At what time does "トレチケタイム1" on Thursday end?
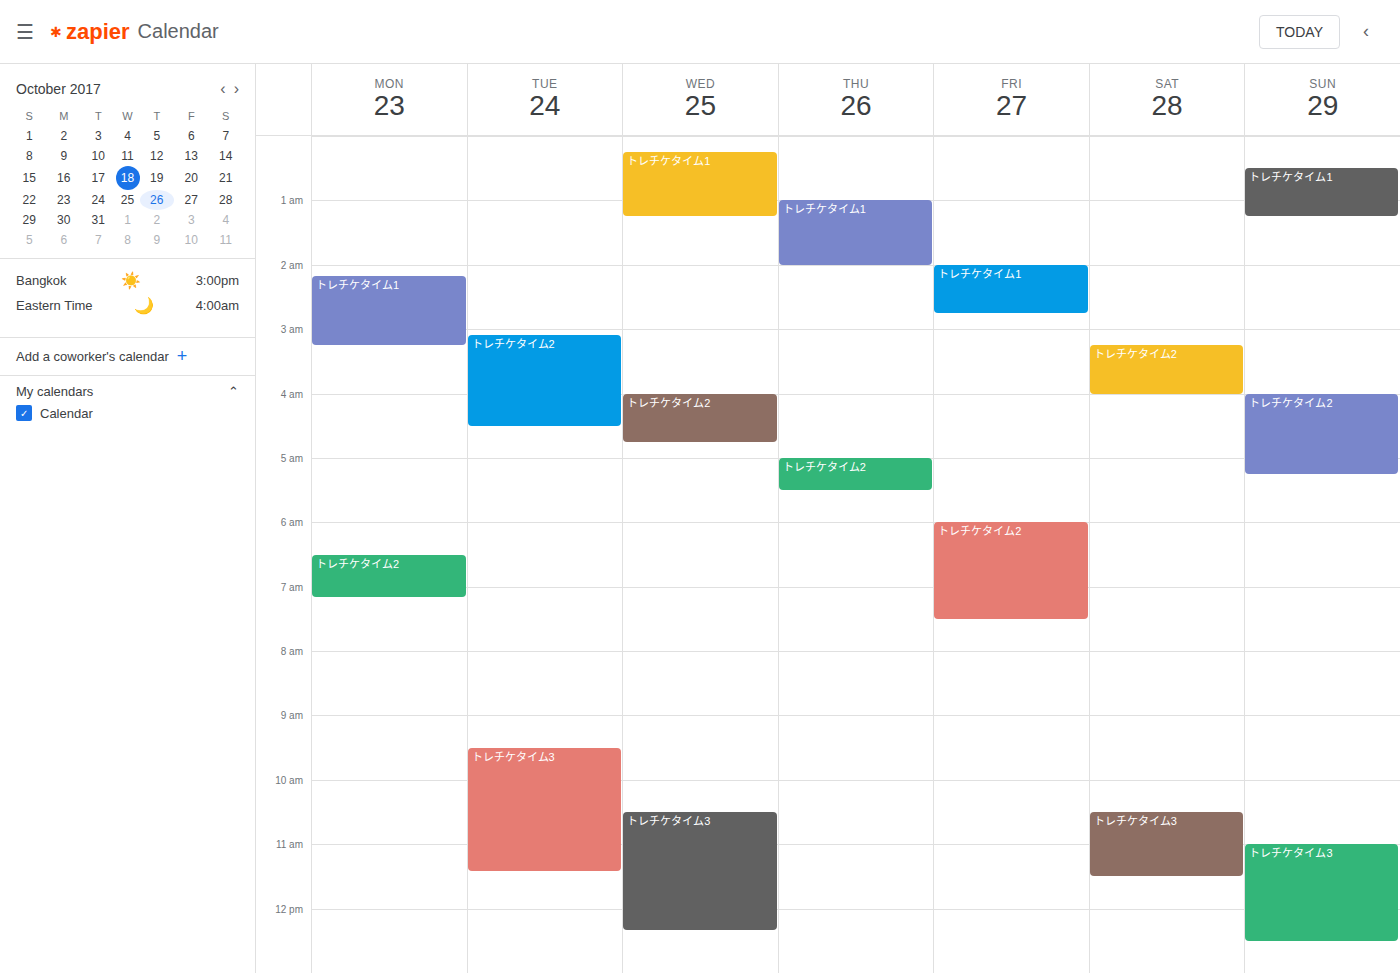
2:00 AM